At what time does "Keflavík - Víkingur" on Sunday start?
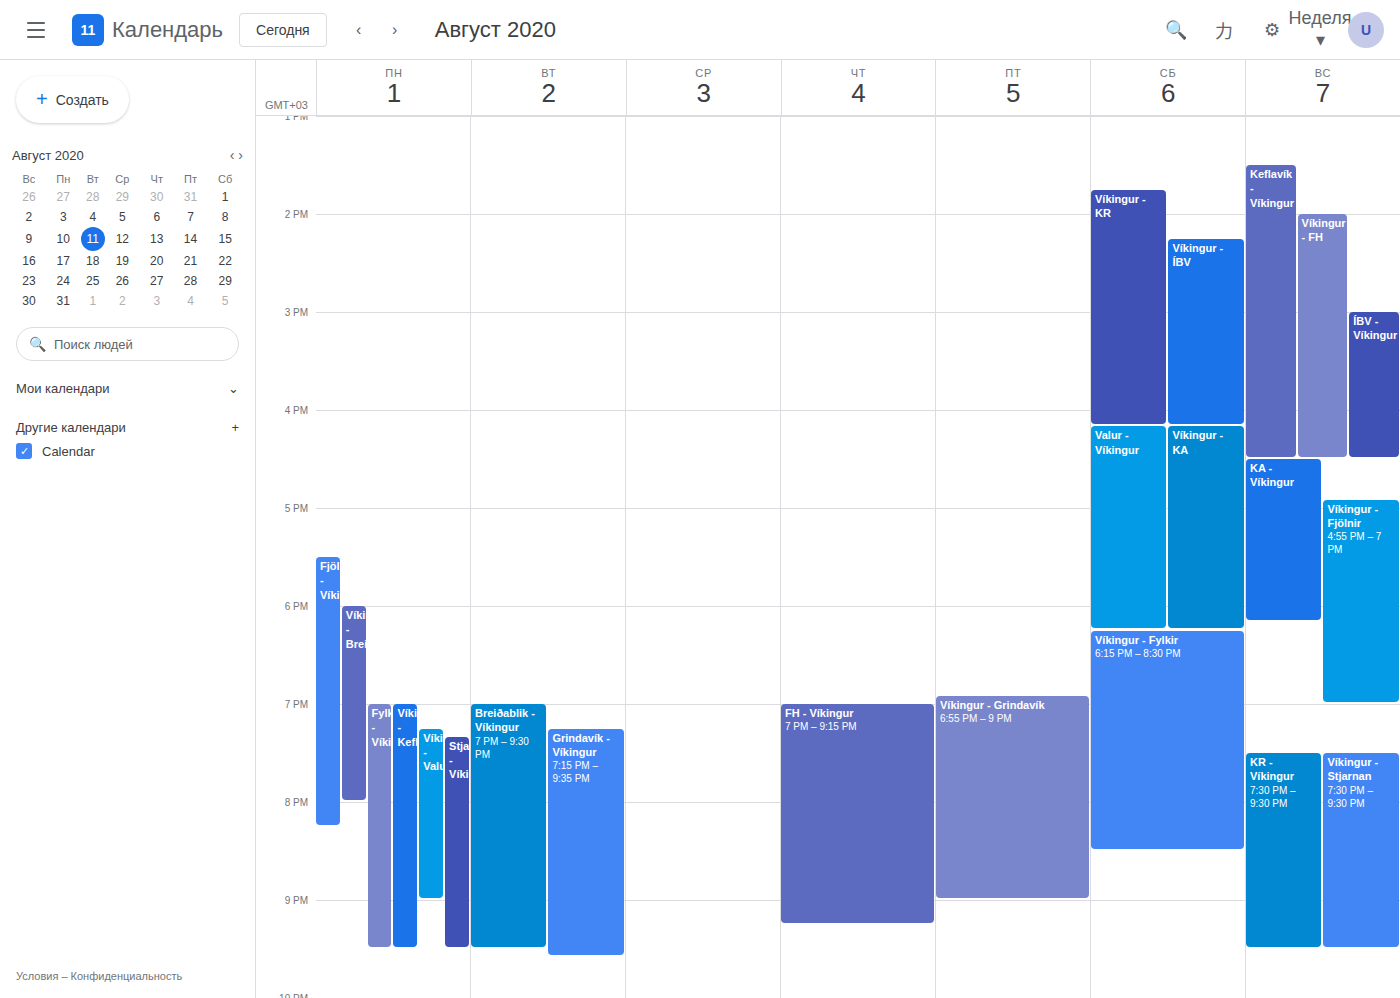
1:30 PM